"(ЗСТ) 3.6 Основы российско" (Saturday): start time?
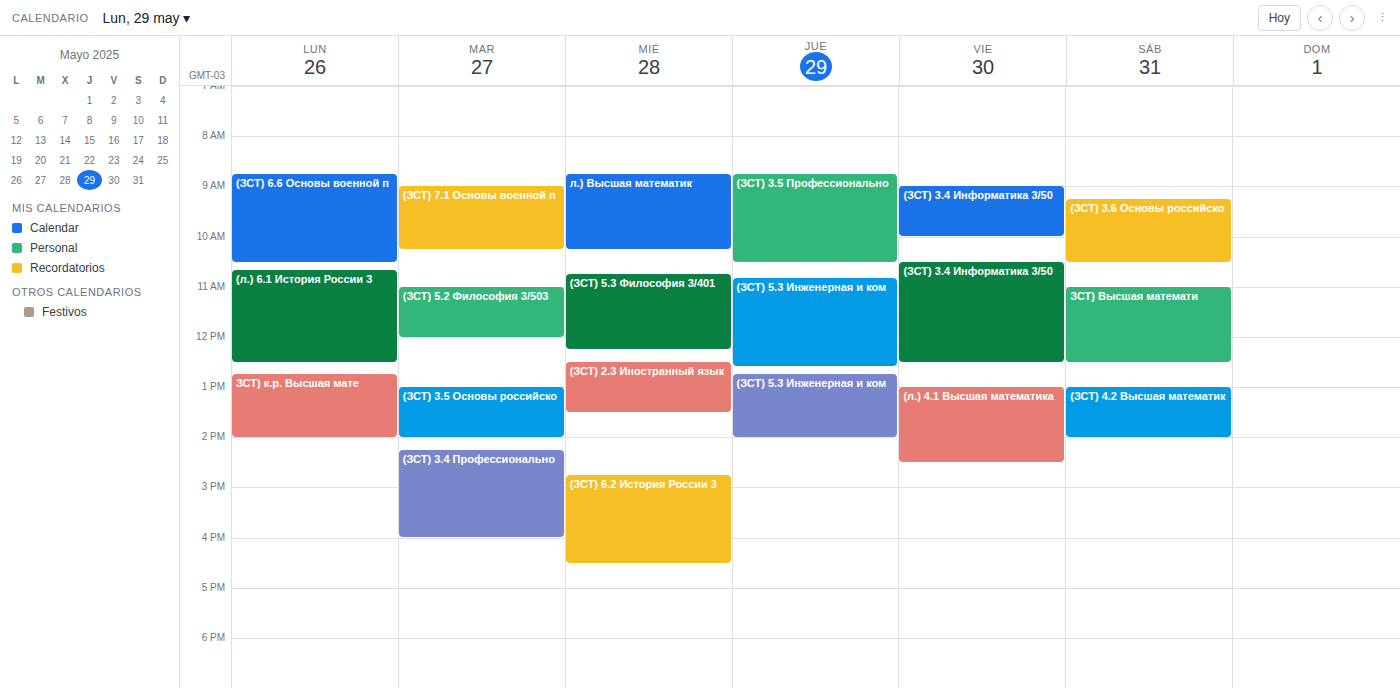
9:15 AM